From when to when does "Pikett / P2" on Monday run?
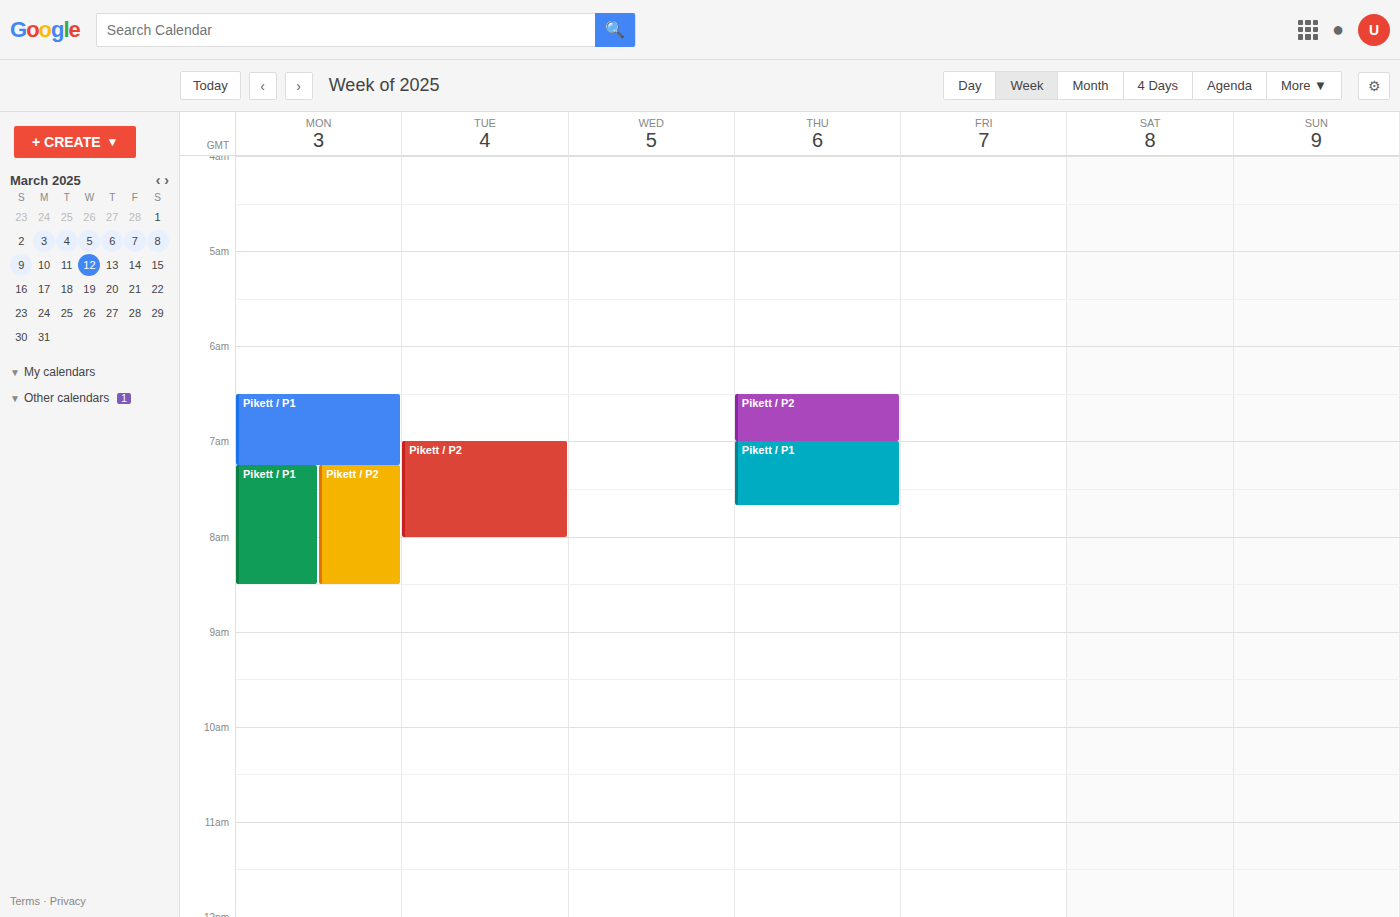
7:15 AM to 8:30 AM